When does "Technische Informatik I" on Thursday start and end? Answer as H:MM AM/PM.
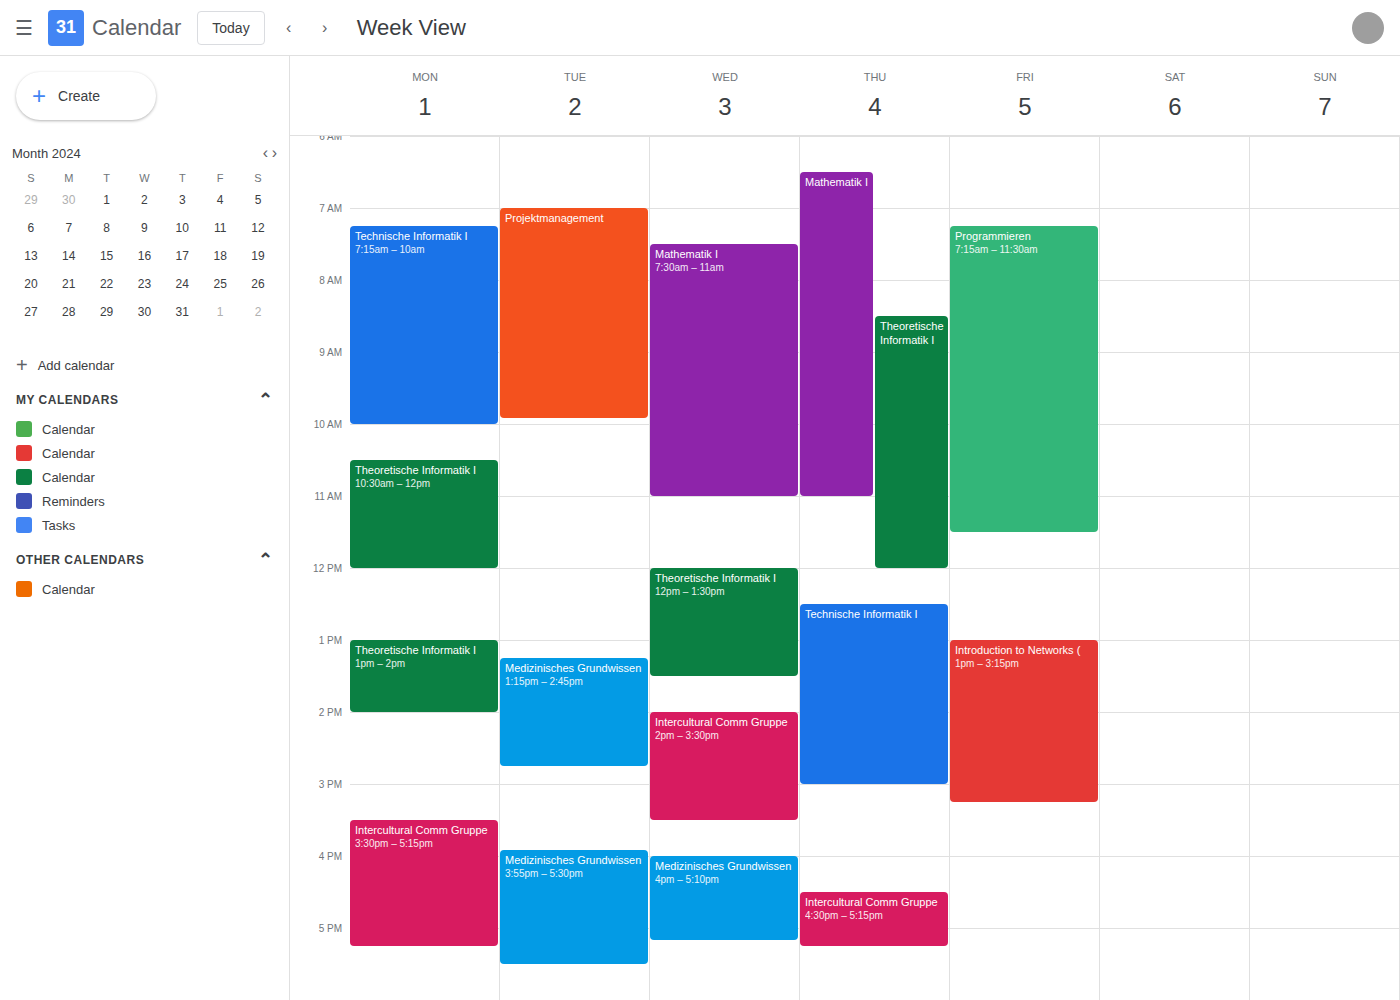
12:30 PM to 3:00 PM